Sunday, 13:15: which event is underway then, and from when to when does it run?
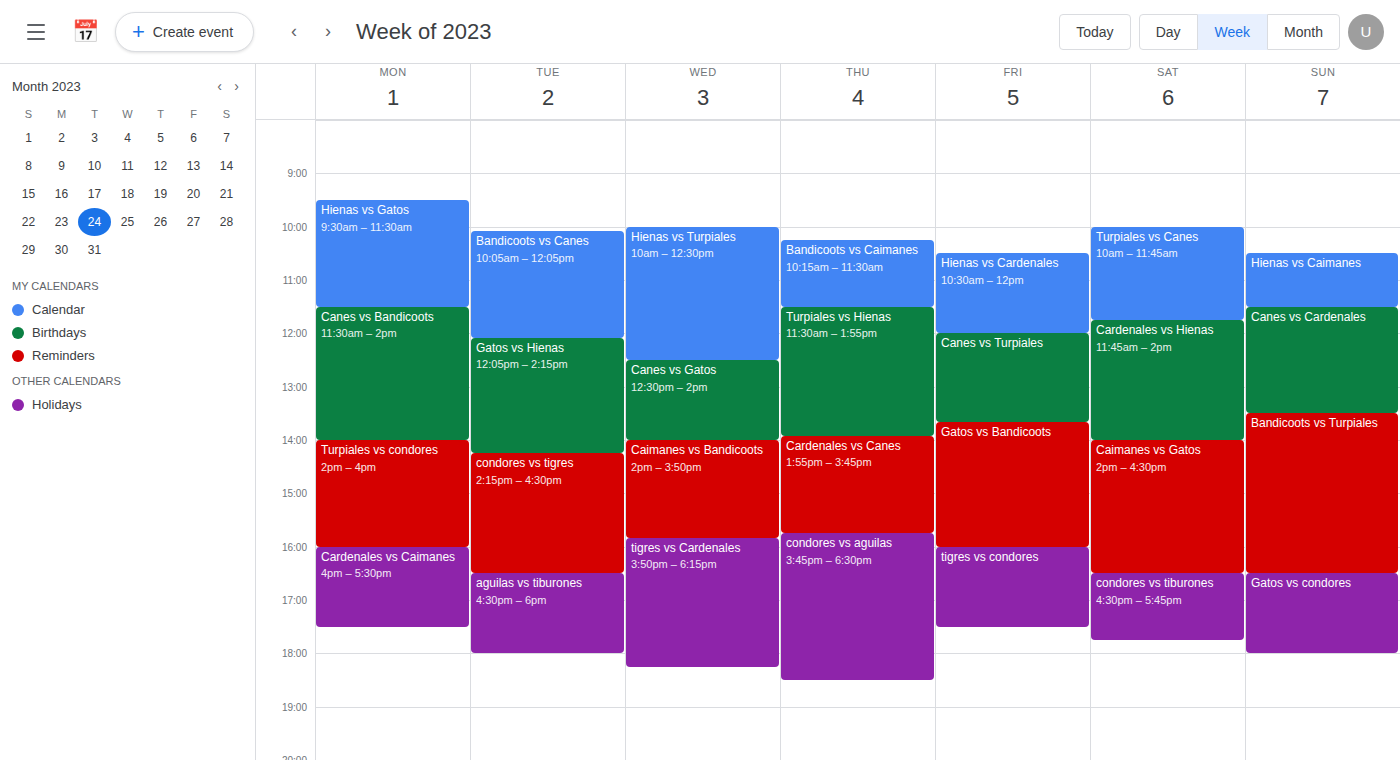
"Canes vs Cardenales", 11:30 to 13:30